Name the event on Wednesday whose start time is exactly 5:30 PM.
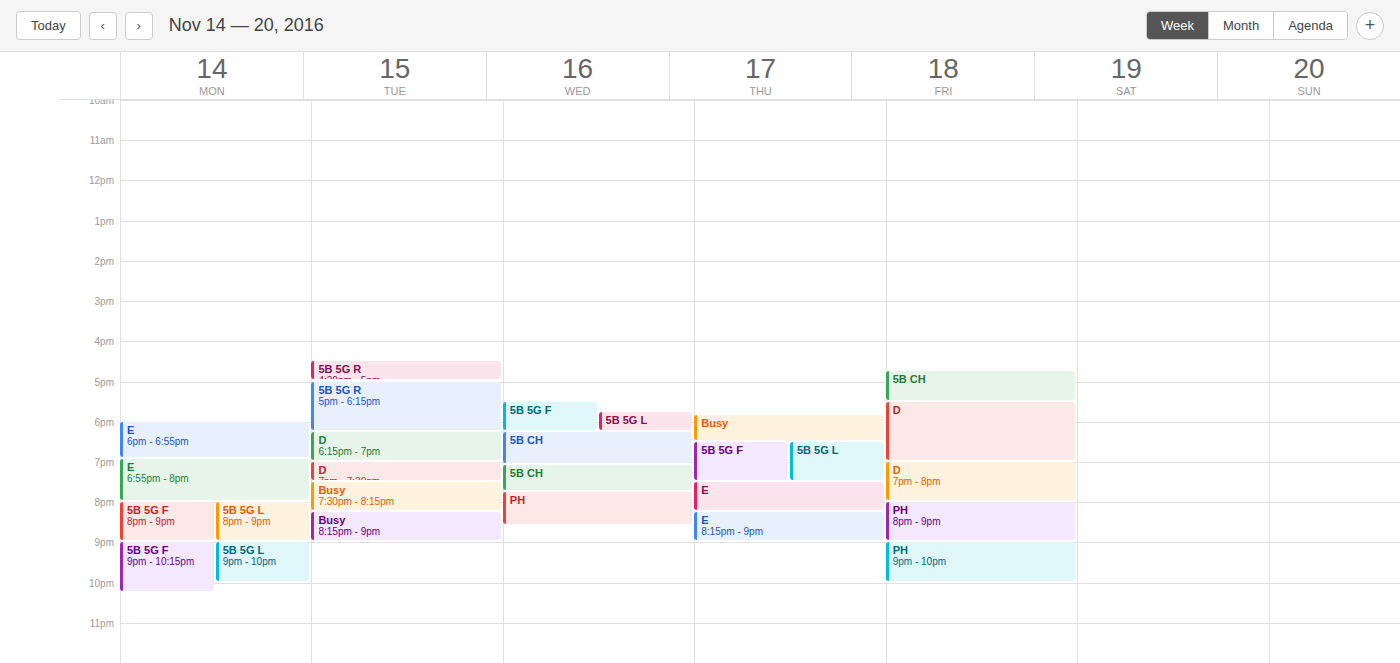
"5B 5G F"